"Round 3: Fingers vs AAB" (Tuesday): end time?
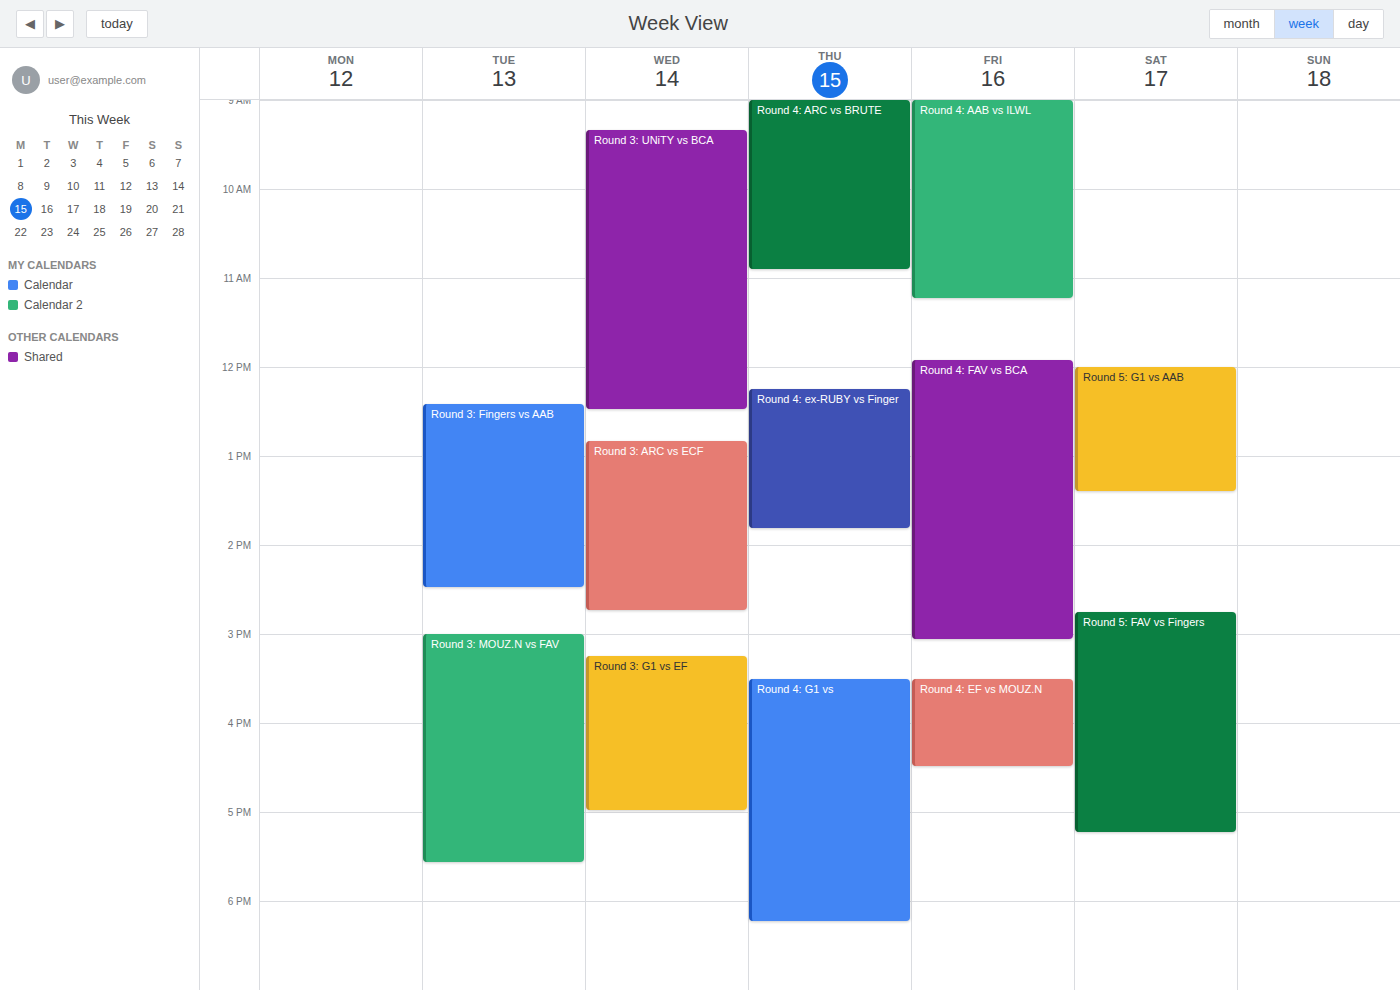
2:30 PM